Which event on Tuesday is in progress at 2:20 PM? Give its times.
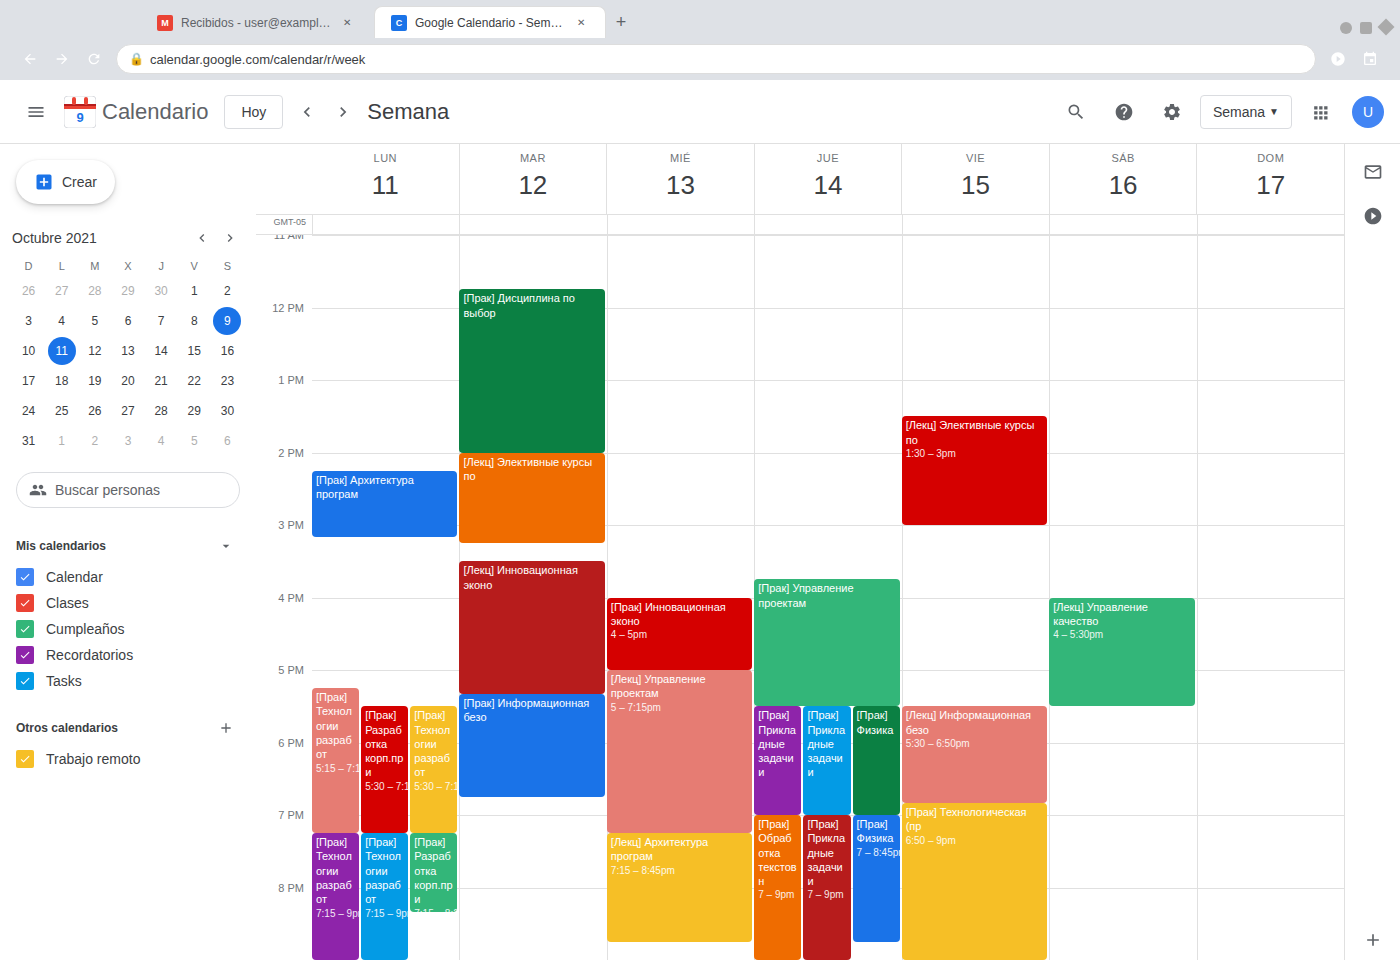
"[Лекц] Элективные курсы по", 2:00 PM to 3:15 PM